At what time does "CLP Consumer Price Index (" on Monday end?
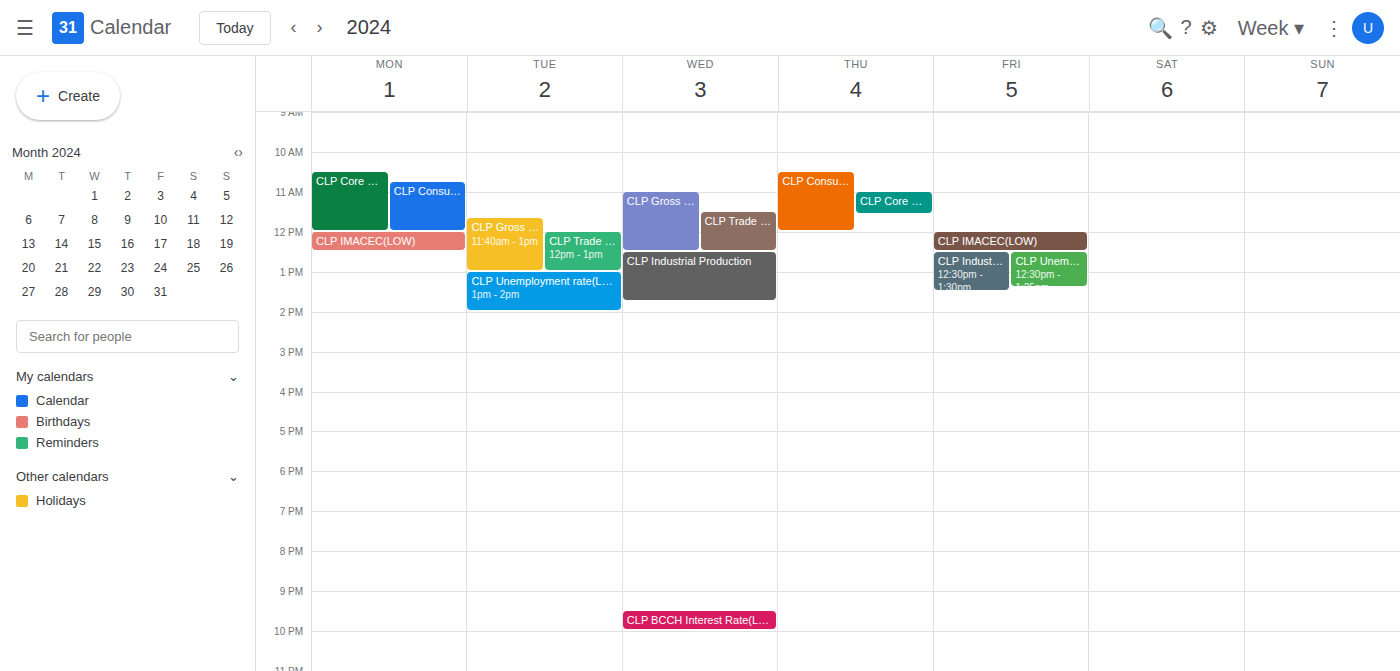
12:00 PM